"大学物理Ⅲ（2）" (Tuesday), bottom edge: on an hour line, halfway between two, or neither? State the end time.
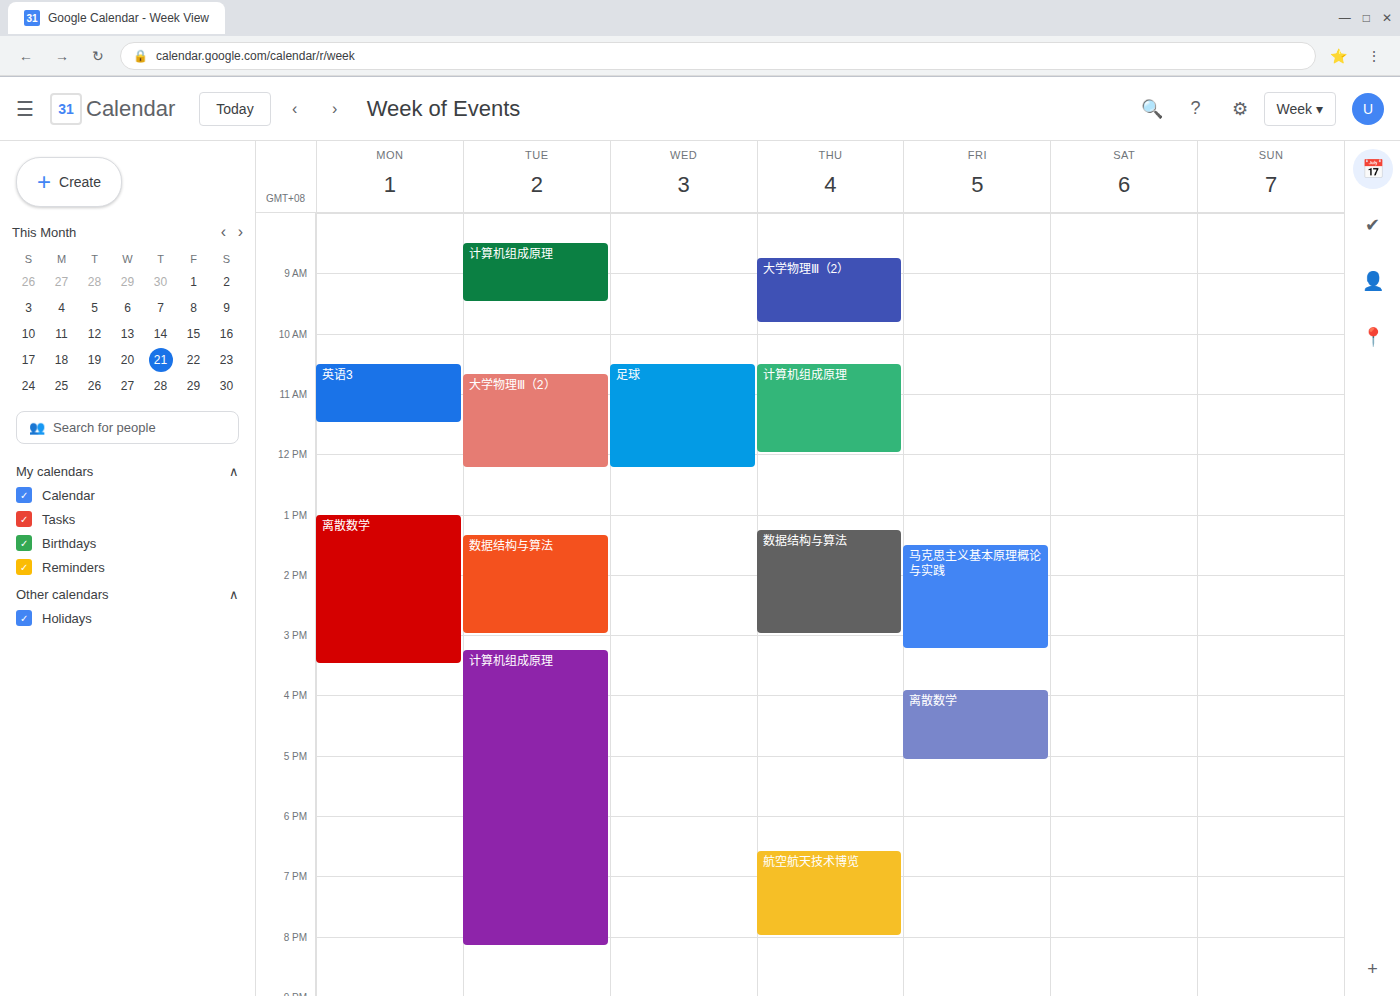
12:15 PM -- neither: a quarter of the way from the 12 PM line to the 1 PM line.